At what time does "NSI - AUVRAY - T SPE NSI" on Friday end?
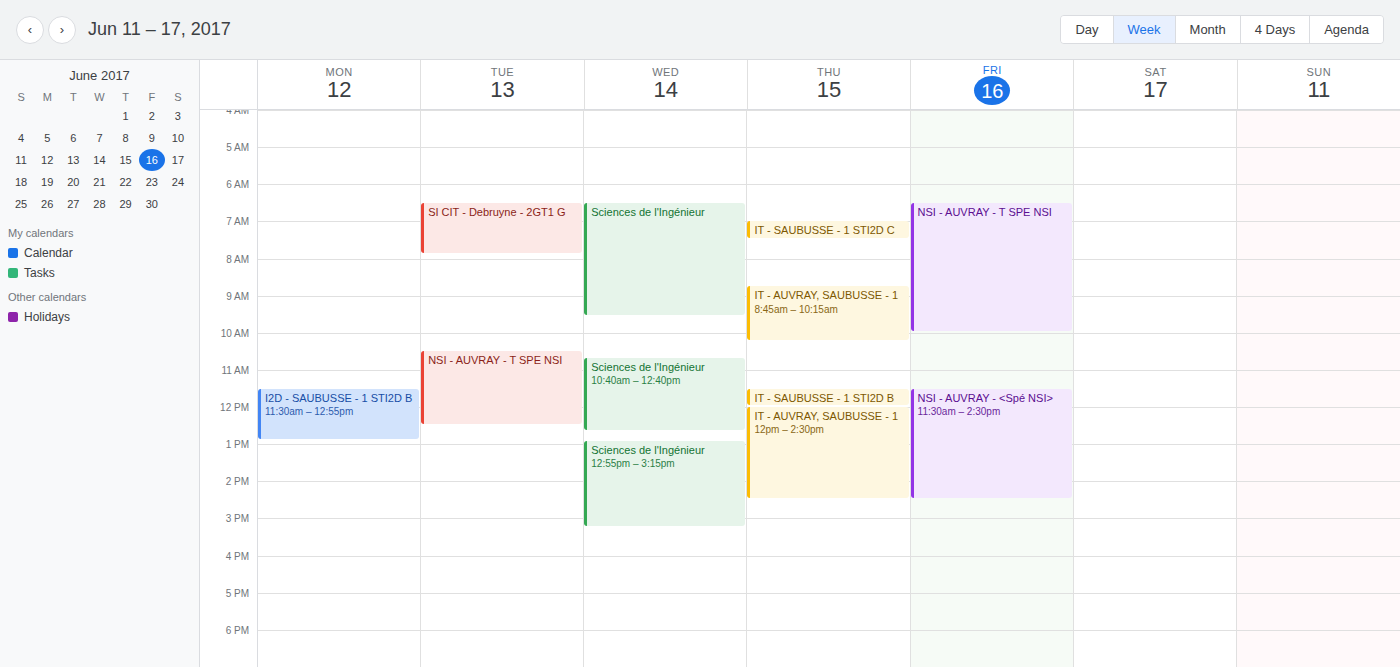
10:00 AM